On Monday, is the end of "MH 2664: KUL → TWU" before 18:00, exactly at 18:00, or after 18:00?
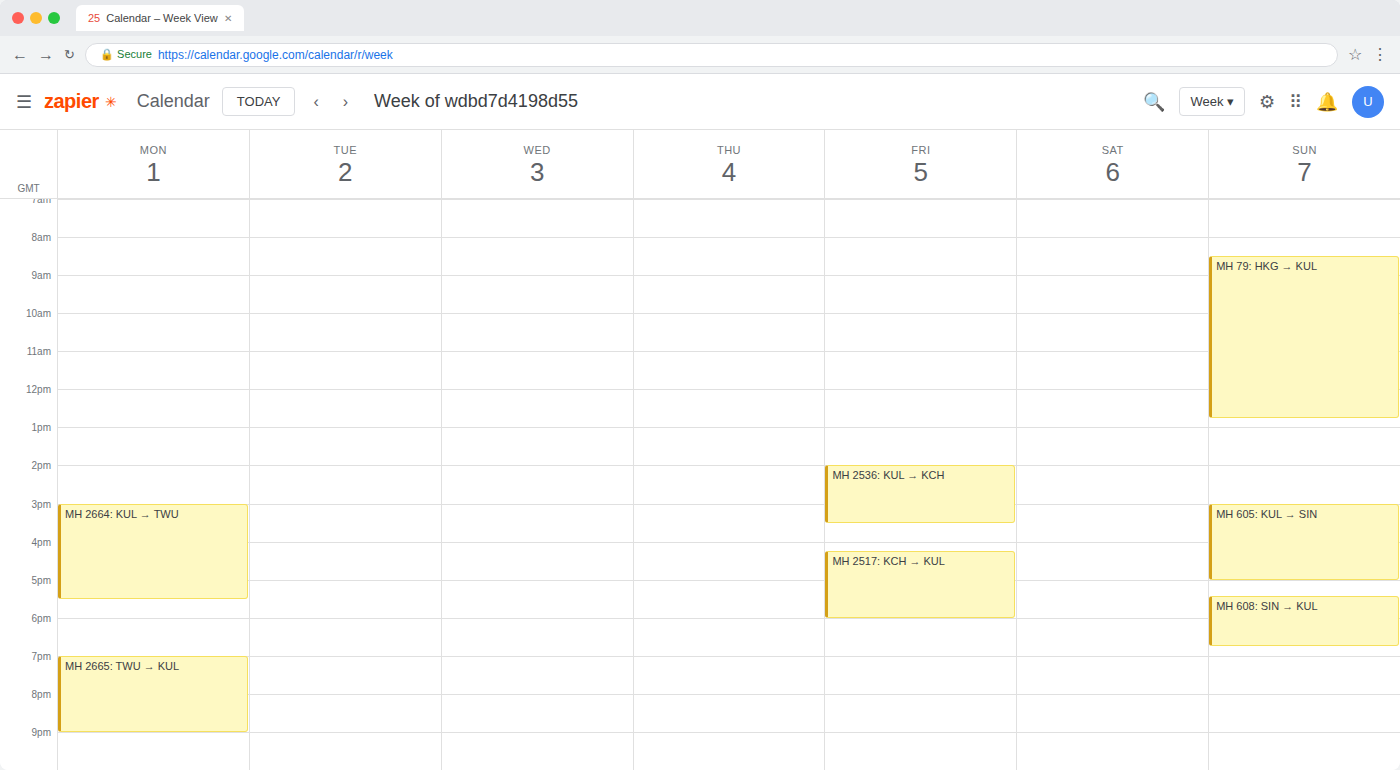
17:30 -- before 18:00, 30 minutes above the 18:00 line.